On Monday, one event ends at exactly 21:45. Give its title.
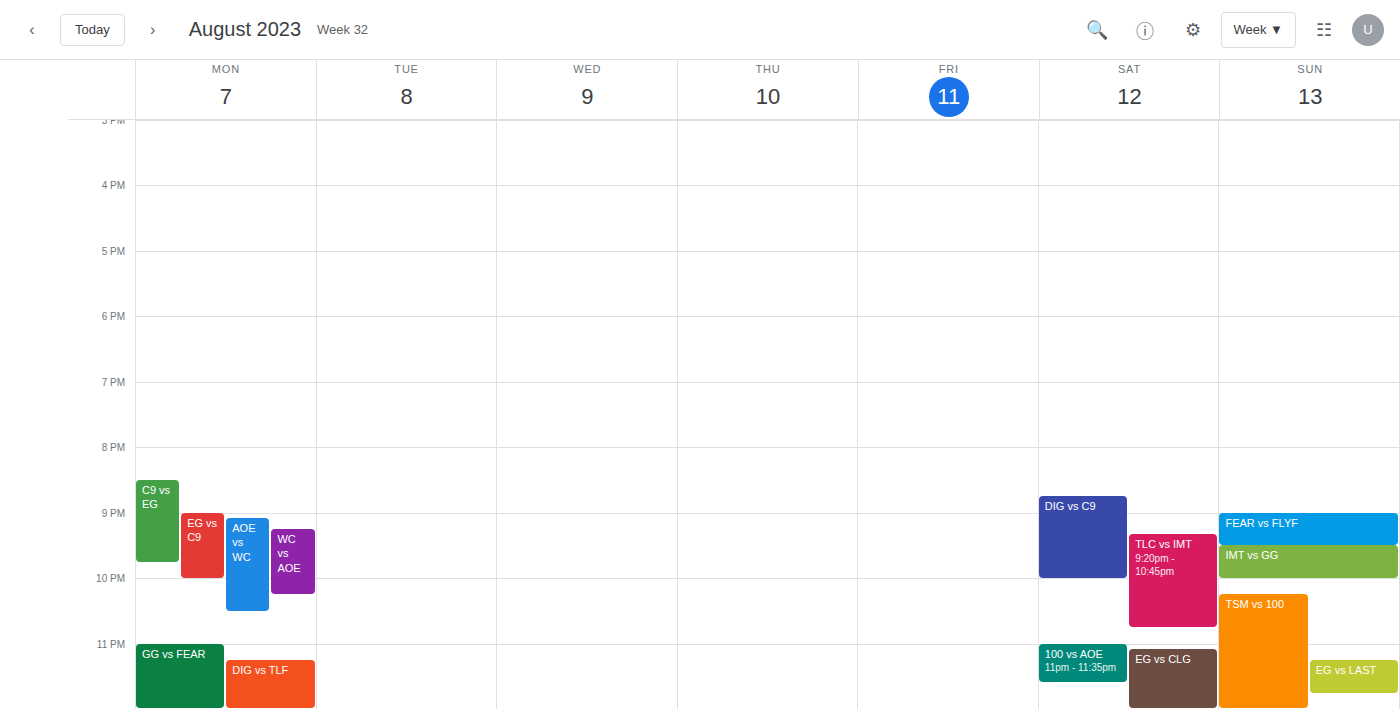
"C9 vs EG"